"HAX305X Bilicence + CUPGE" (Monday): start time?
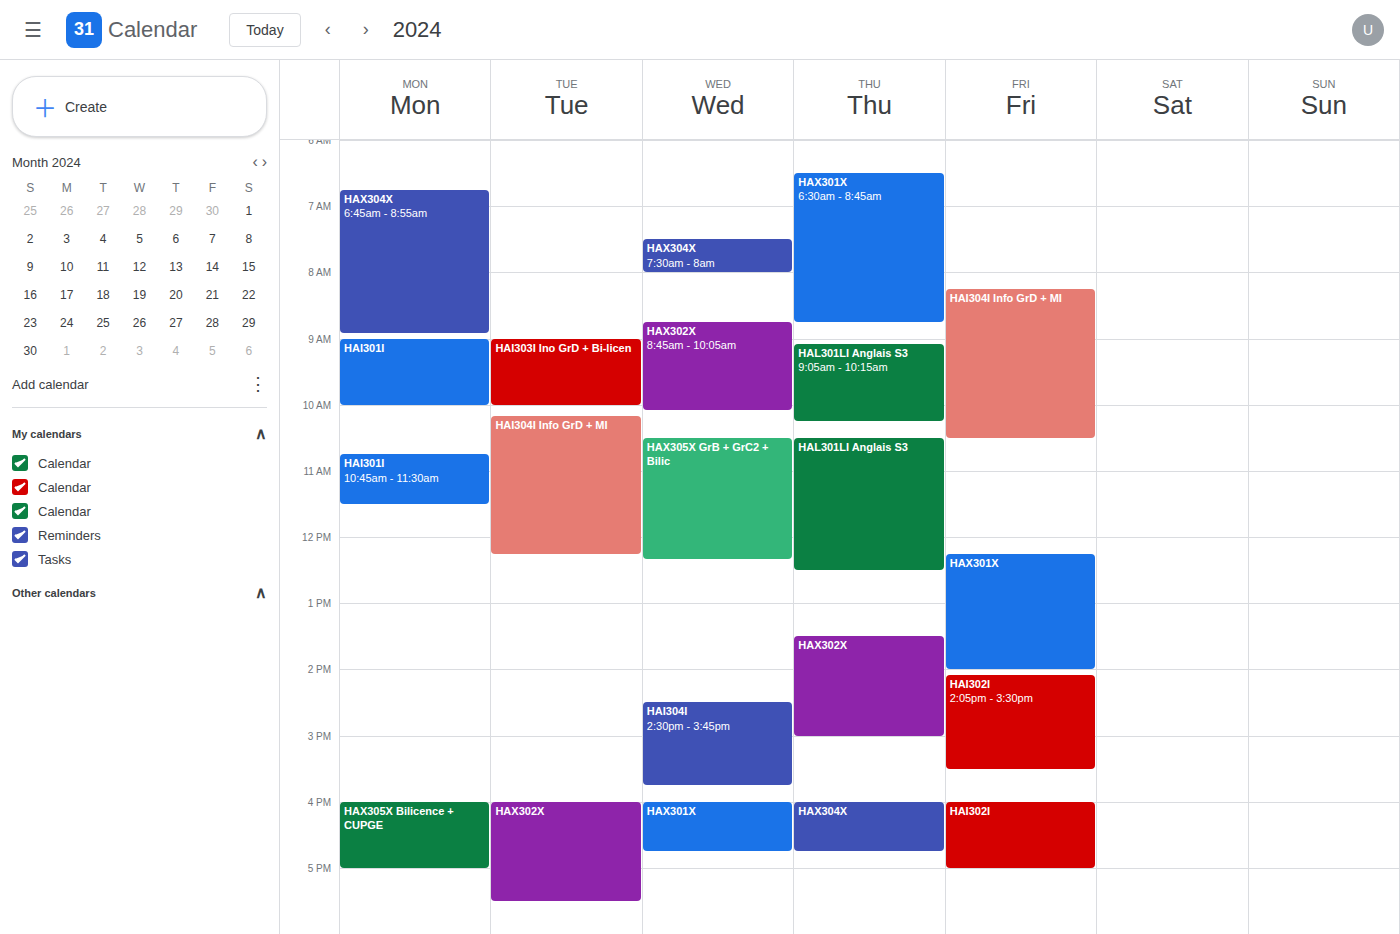
4:00 PM